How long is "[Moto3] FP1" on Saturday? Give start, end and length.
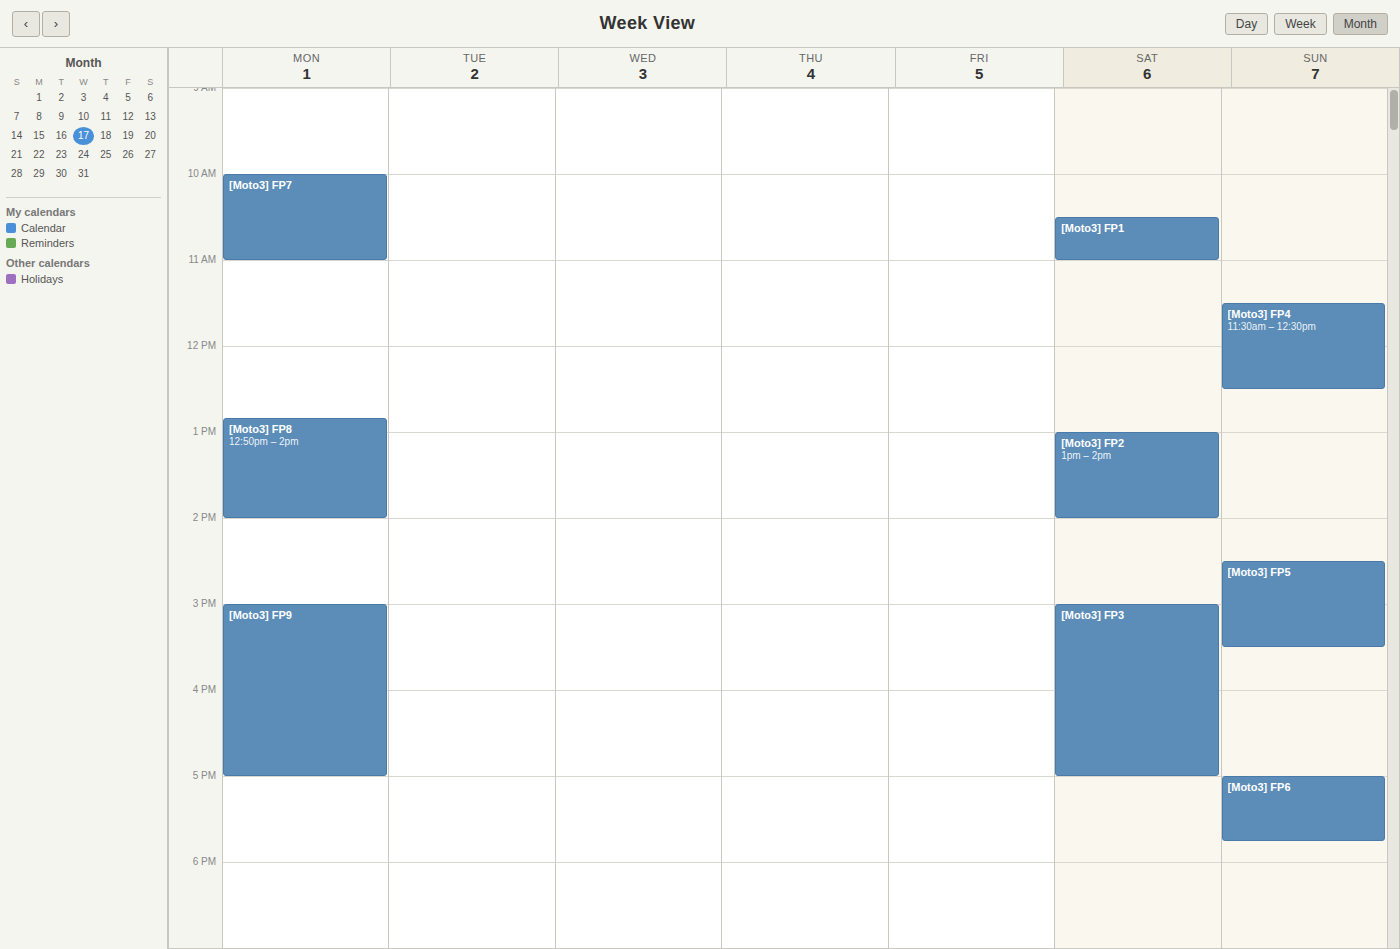
10:30 to 11:00, 30 minutes